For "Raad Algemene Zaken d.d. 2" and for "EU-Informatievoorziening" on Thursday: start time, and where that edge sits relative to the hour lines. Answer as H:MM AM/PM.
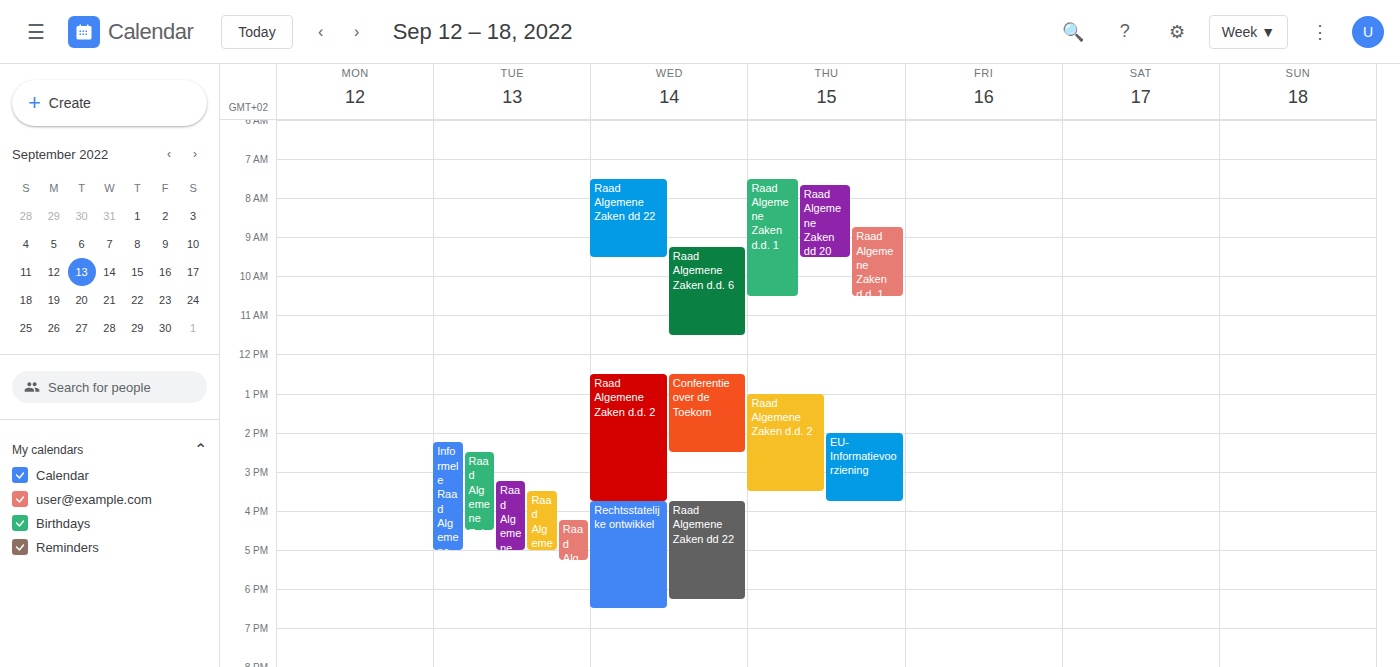
"Raad Algemene Zaken d.d. 2": 1:00 PM, exactly on the 1 PM line. "EU-Informatievoorziening": 2:00 PM, exactly on the 2 PM line.